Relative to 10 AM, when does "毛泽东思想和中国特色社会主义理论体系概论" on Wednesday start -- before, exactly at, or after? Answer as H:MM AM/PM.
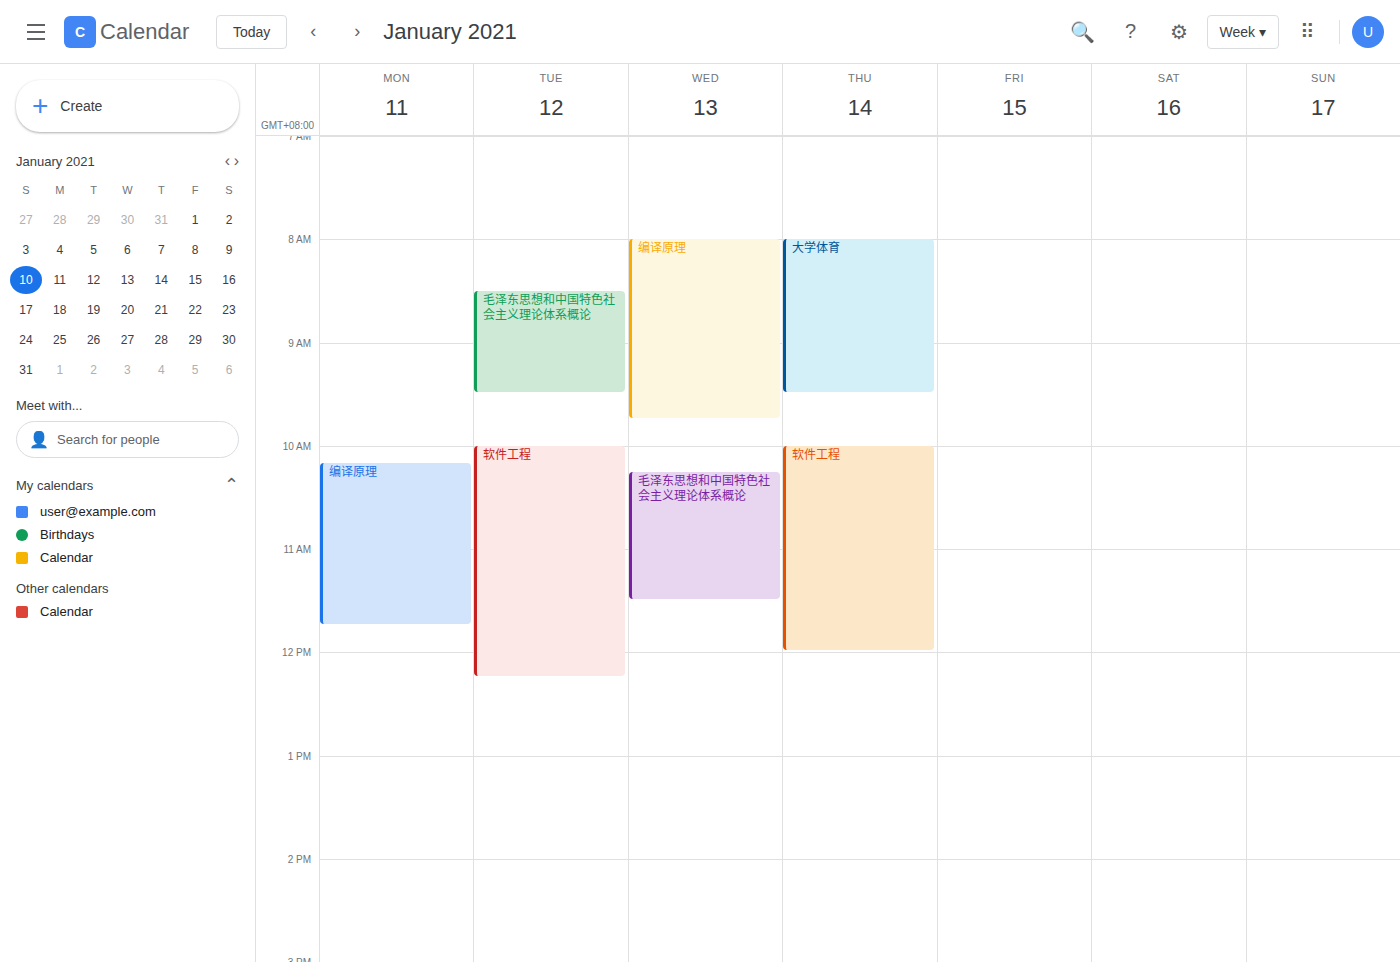
10:15 AM -- after 10 AM, 15 minutes below the 10 AM line.